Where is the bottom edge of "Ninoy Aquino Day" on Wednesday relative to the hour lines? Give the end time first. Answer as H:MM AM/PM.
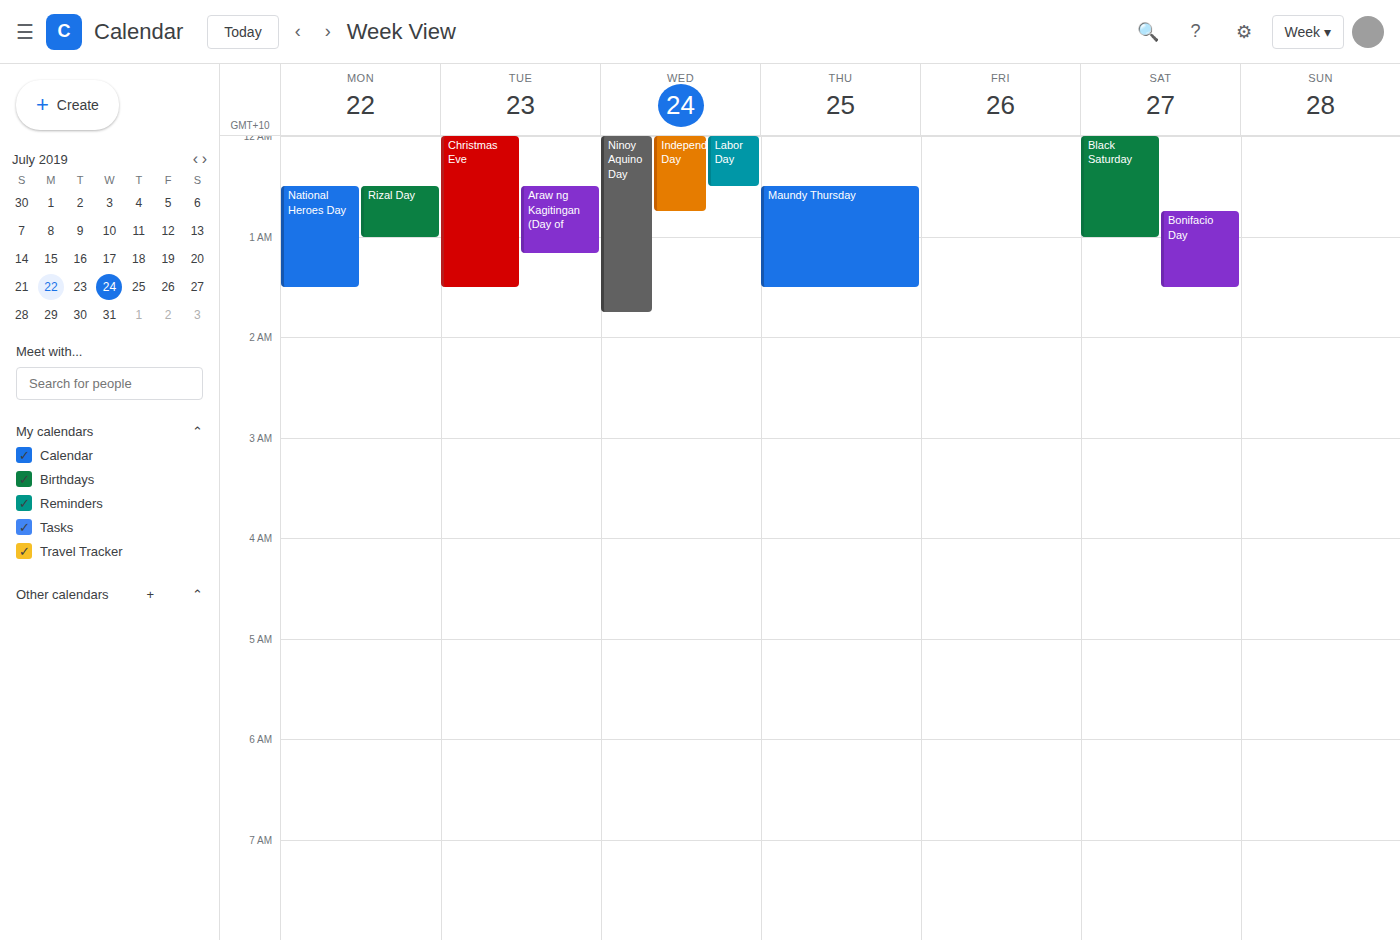
1:45 AM -- neither: three quarters of the way from the 1 AM line to the 2 AM line.